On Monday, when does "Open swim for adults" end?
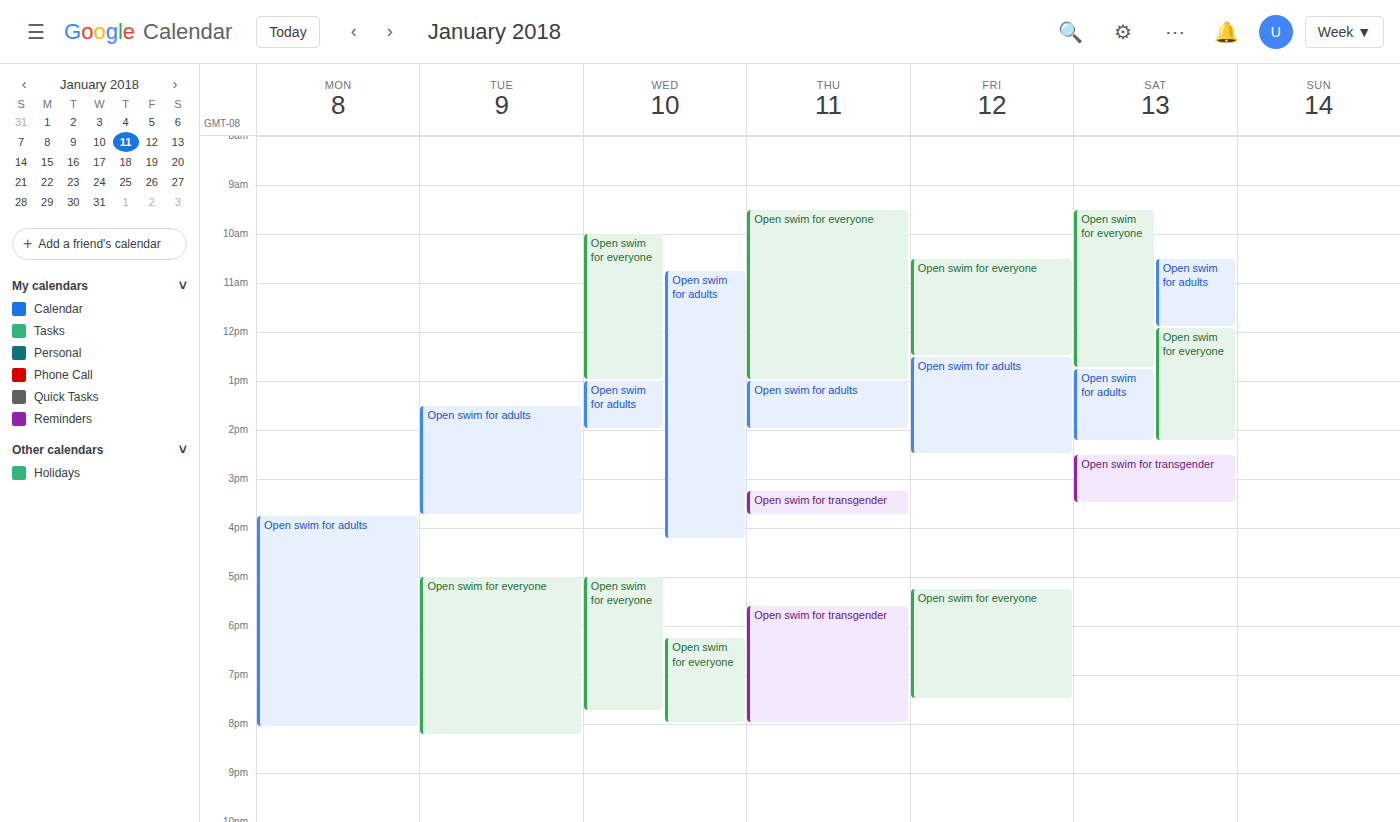
8:05 PM